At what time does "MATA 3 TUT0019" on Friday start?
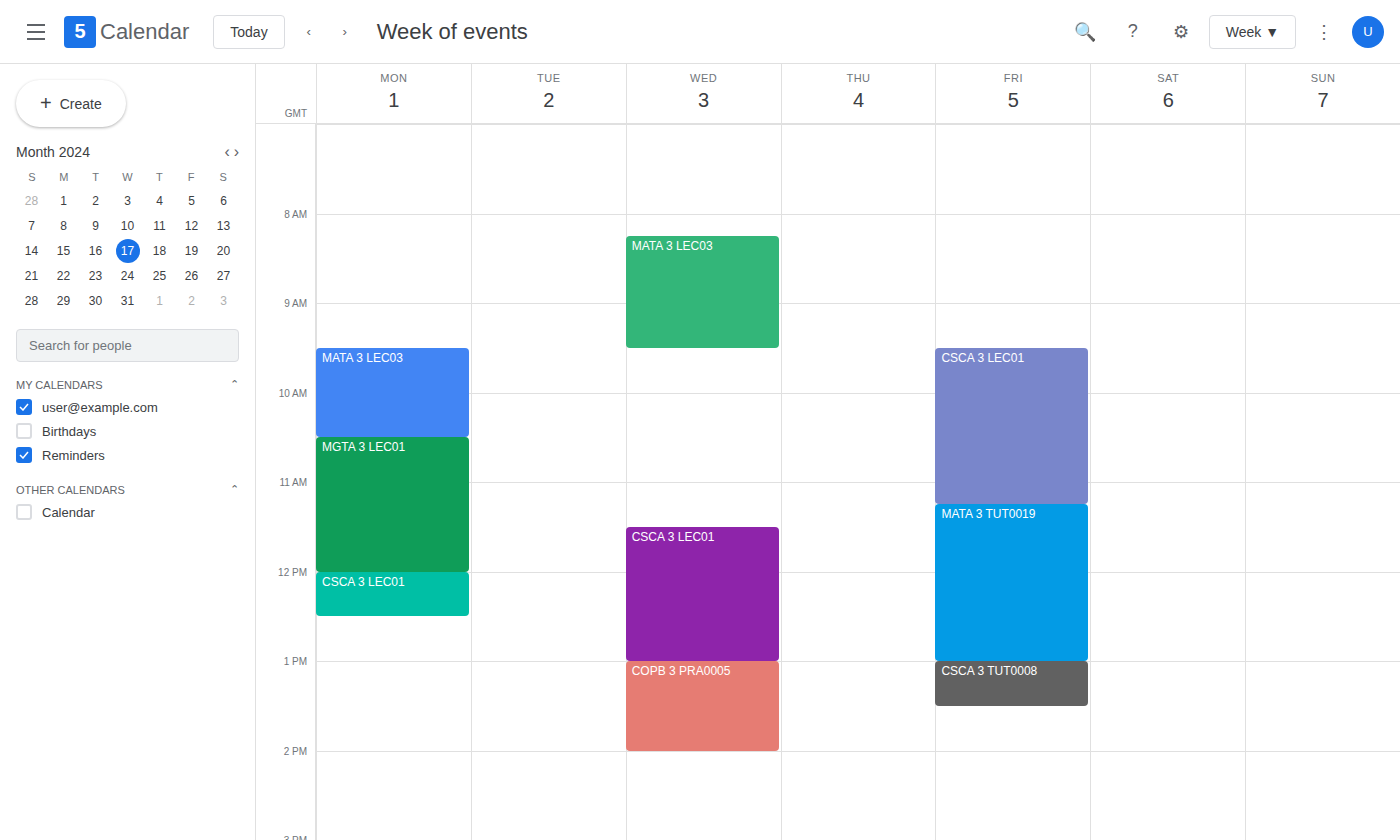
11:15 AM